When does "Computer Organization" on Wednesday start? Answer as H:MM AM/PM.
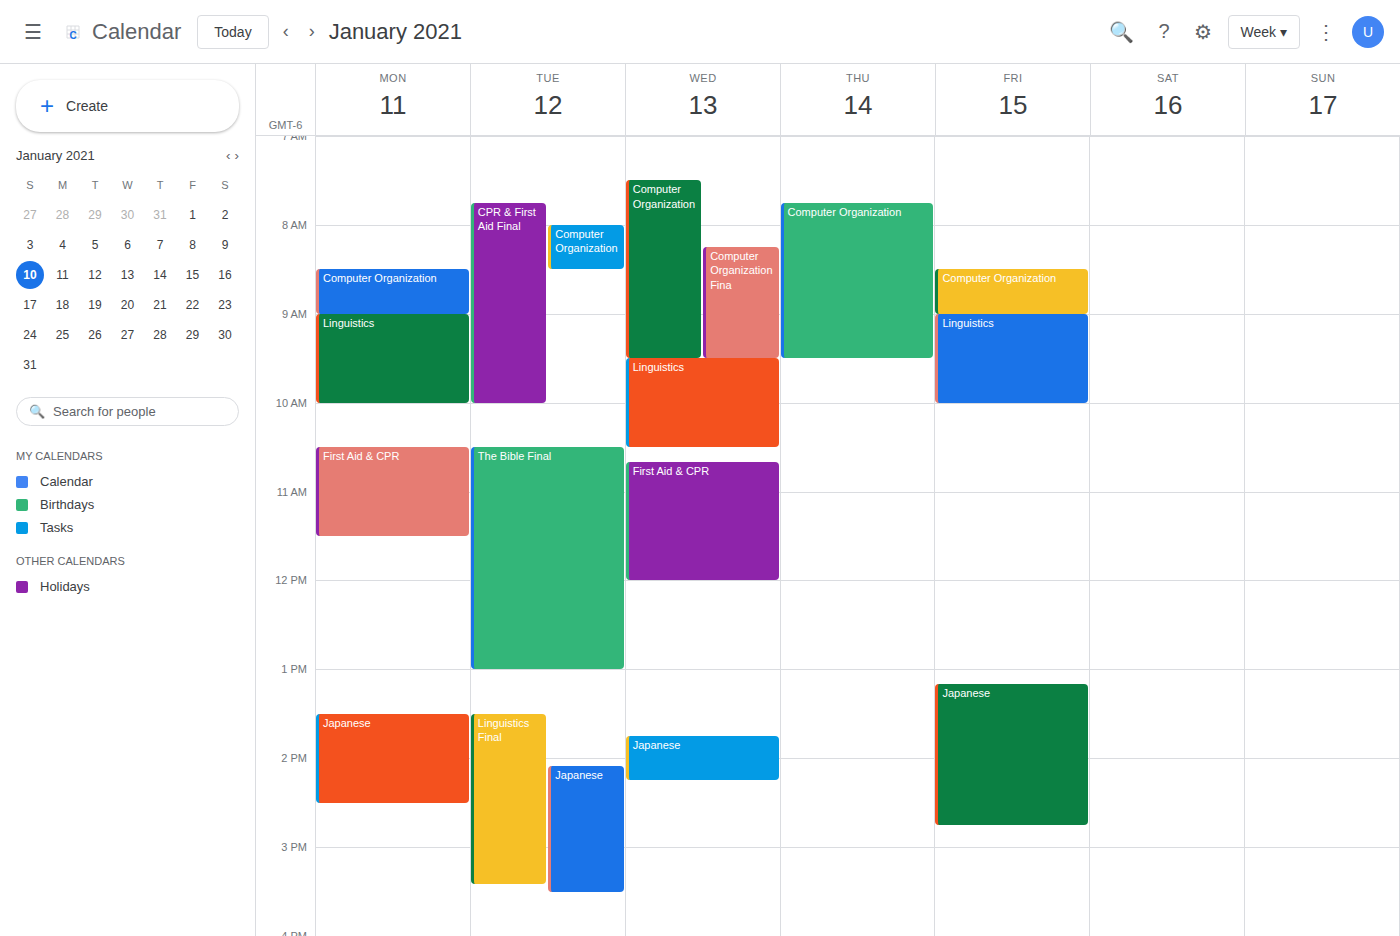
7:30 AM